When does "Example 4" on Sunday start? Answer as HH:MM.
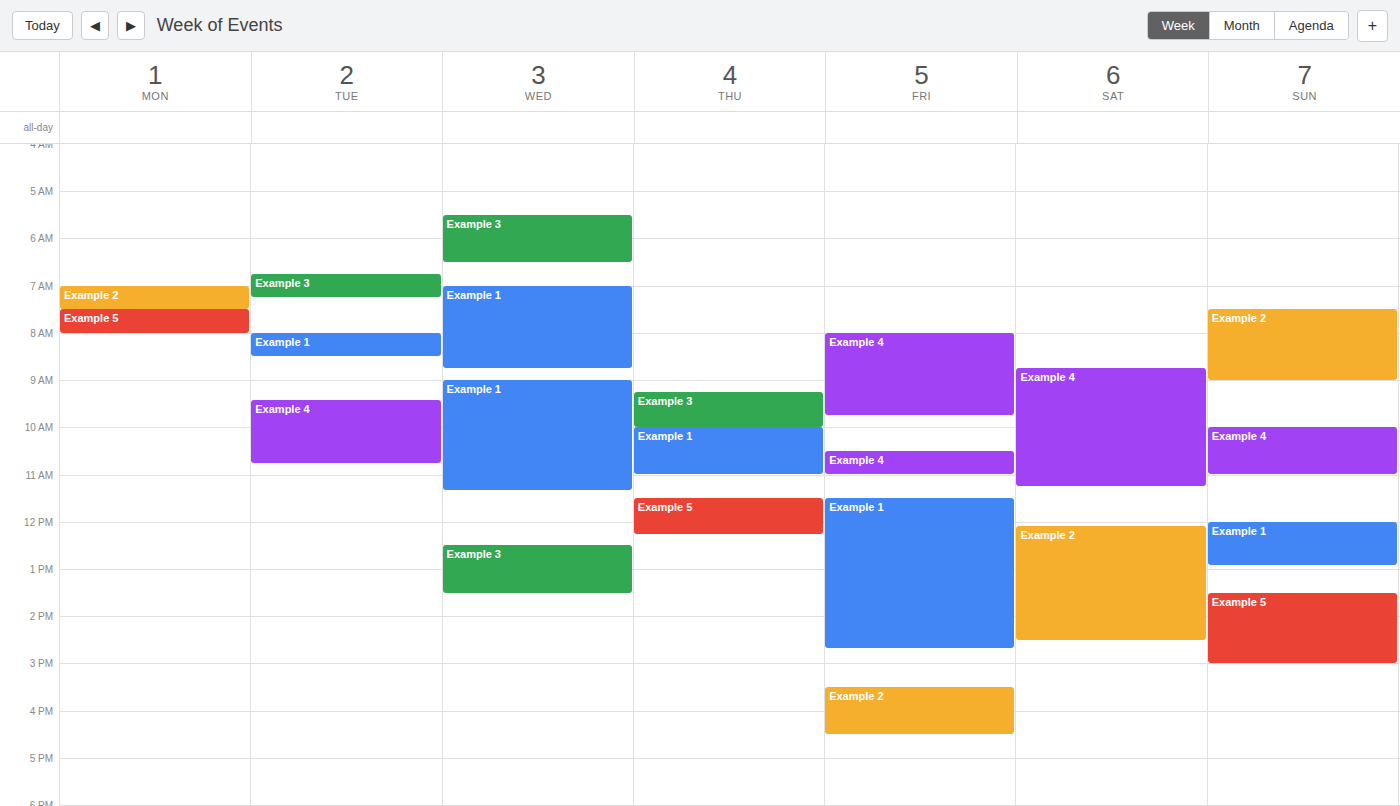
10:00